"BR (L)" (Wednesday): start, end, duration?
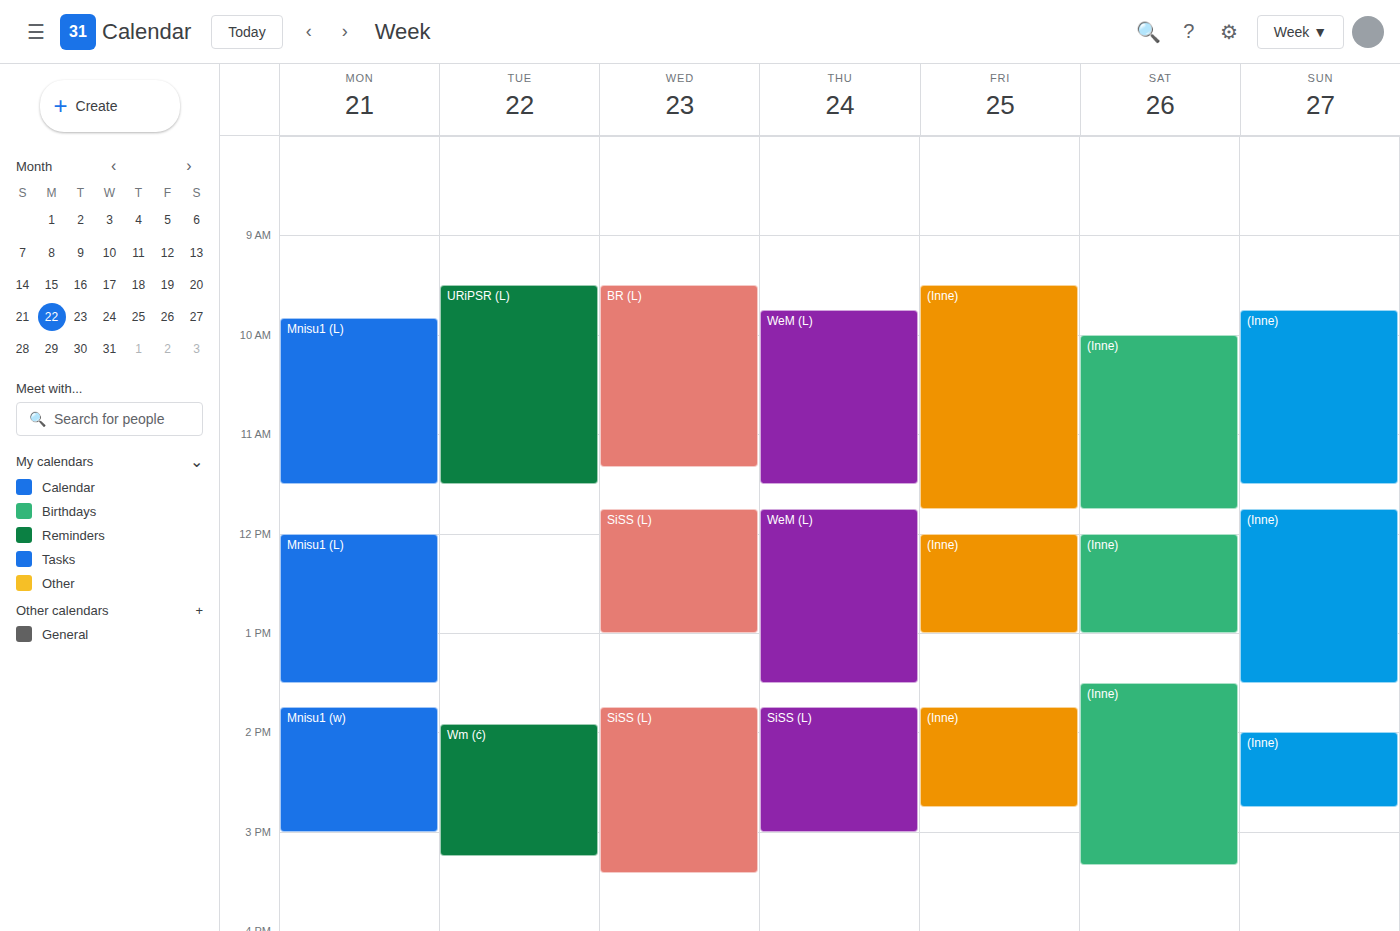
09:30 to 11:20, 1 hour 50 minutes